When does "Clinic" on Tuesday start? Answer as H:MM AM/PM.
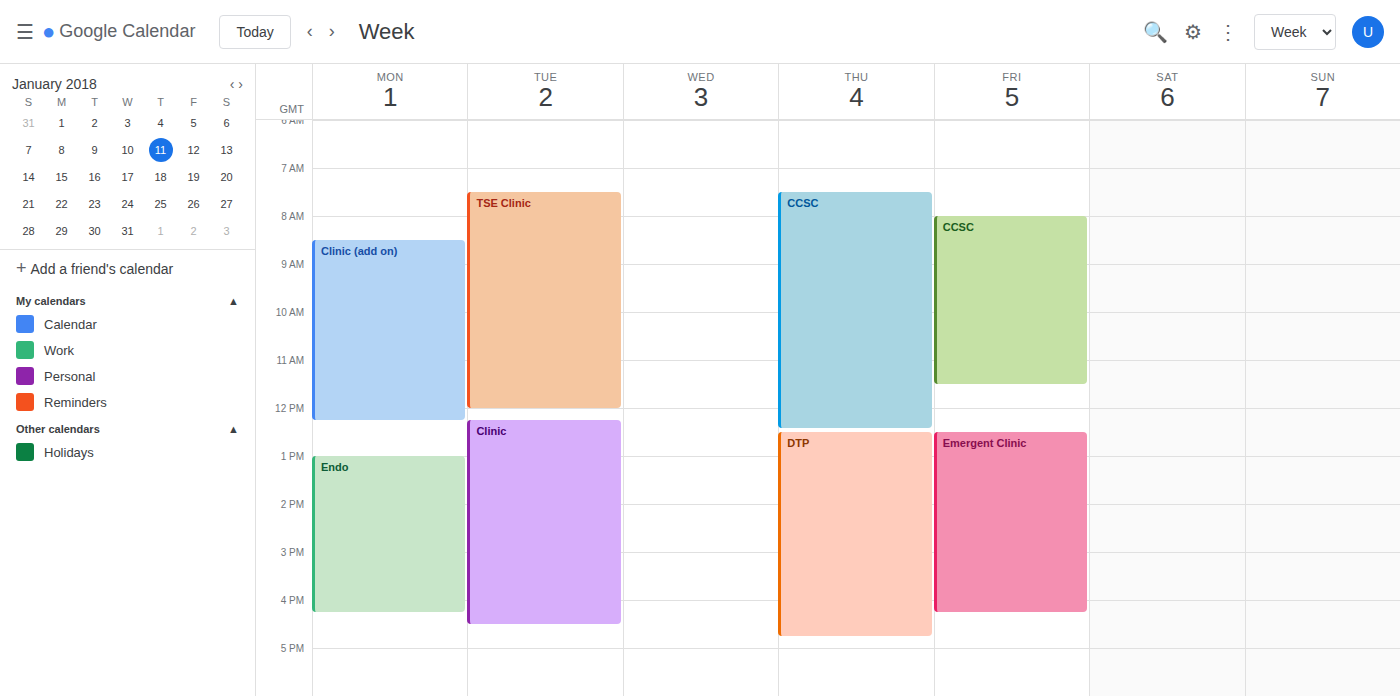
12:15 PM